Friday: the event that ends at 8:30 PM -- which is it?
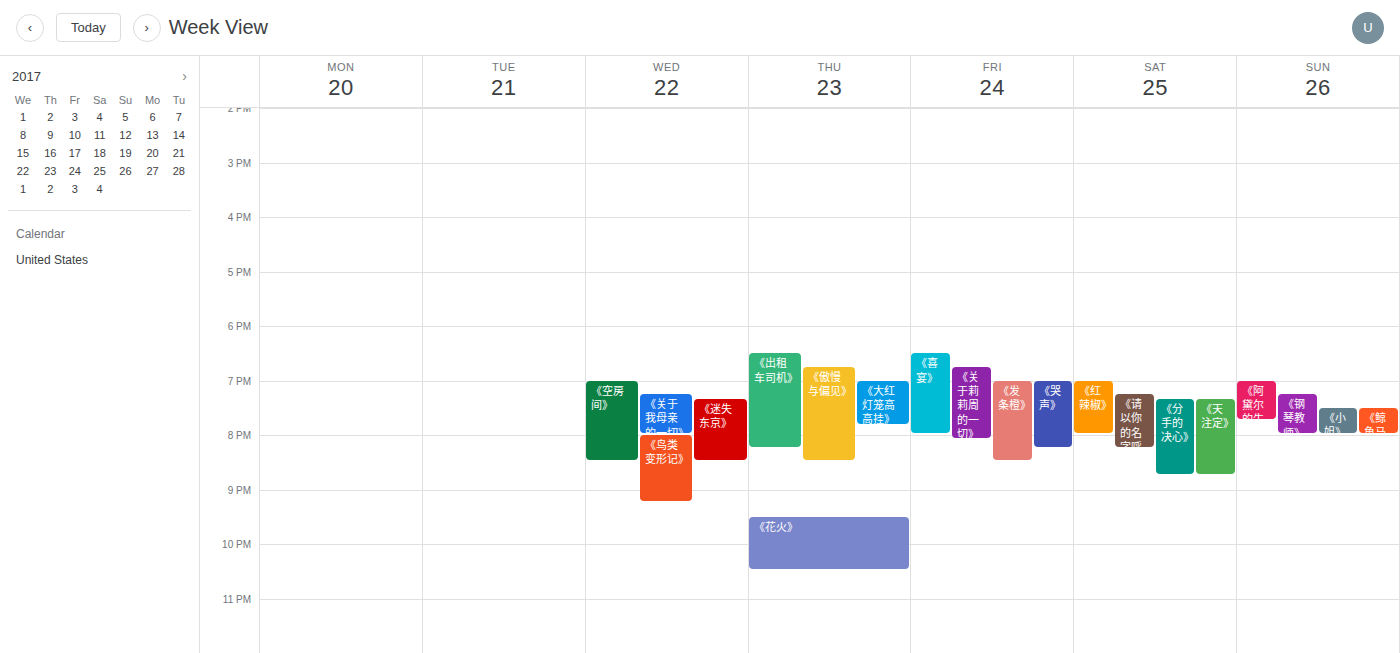
"《发条橙》"